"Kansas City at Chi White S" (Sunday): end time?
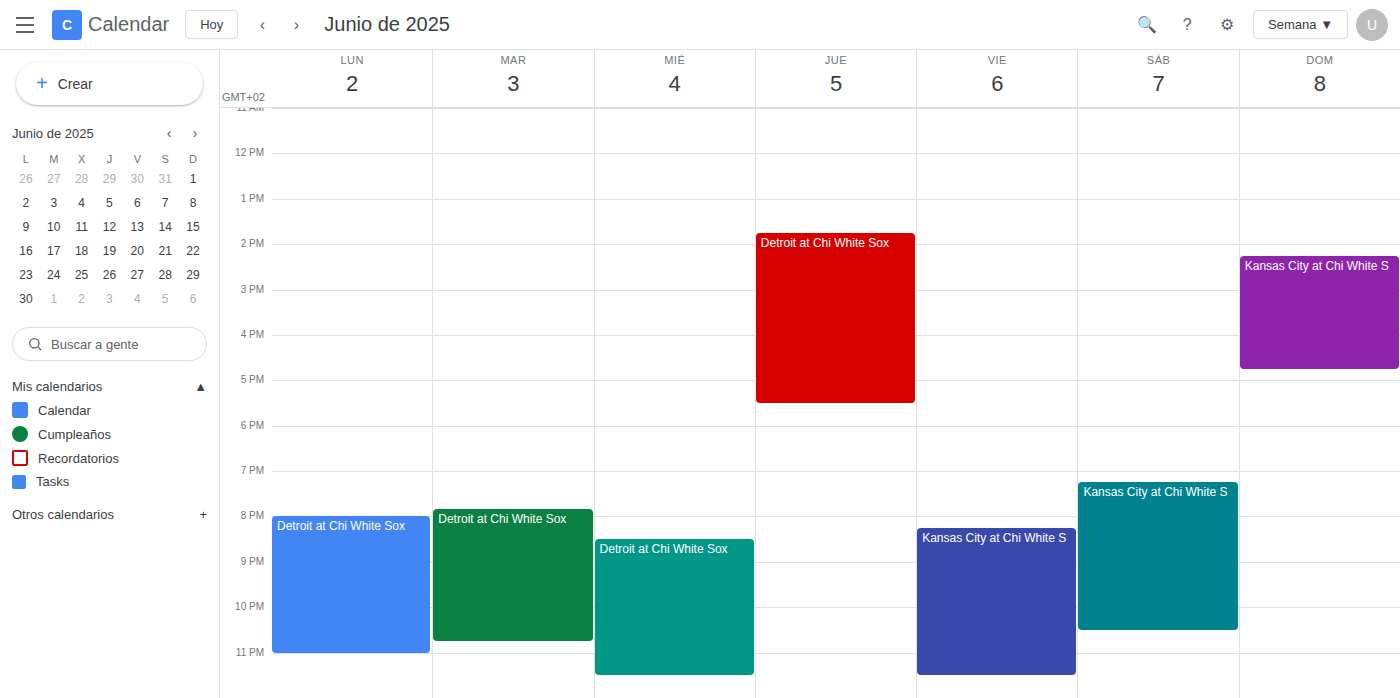
4:45 PM